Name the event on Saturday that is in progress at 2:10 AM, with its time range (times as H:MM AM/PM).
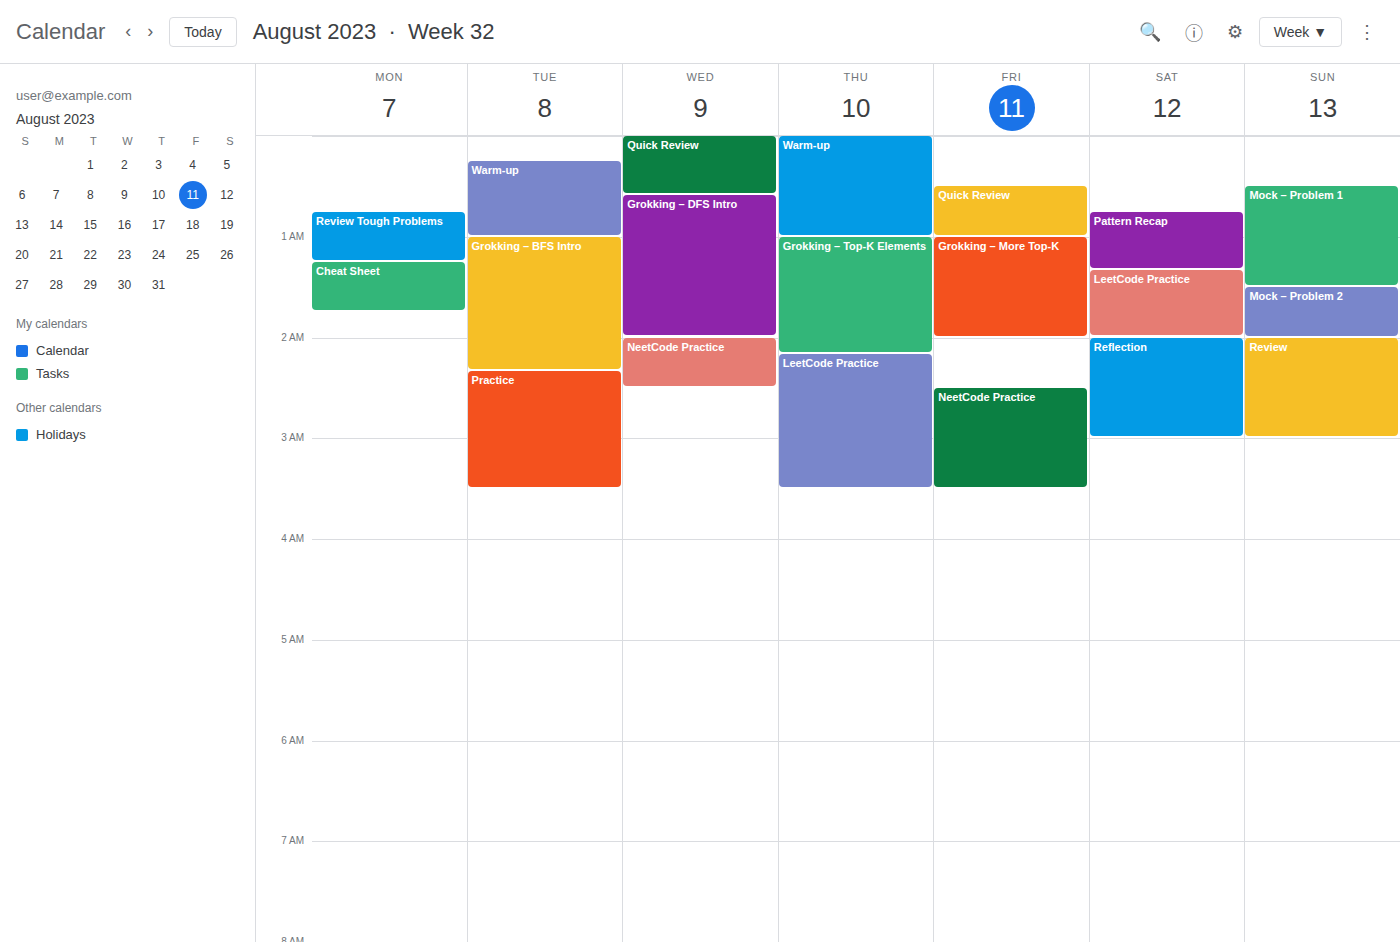
"Reflection", 2:00 AM to 3:00 AM